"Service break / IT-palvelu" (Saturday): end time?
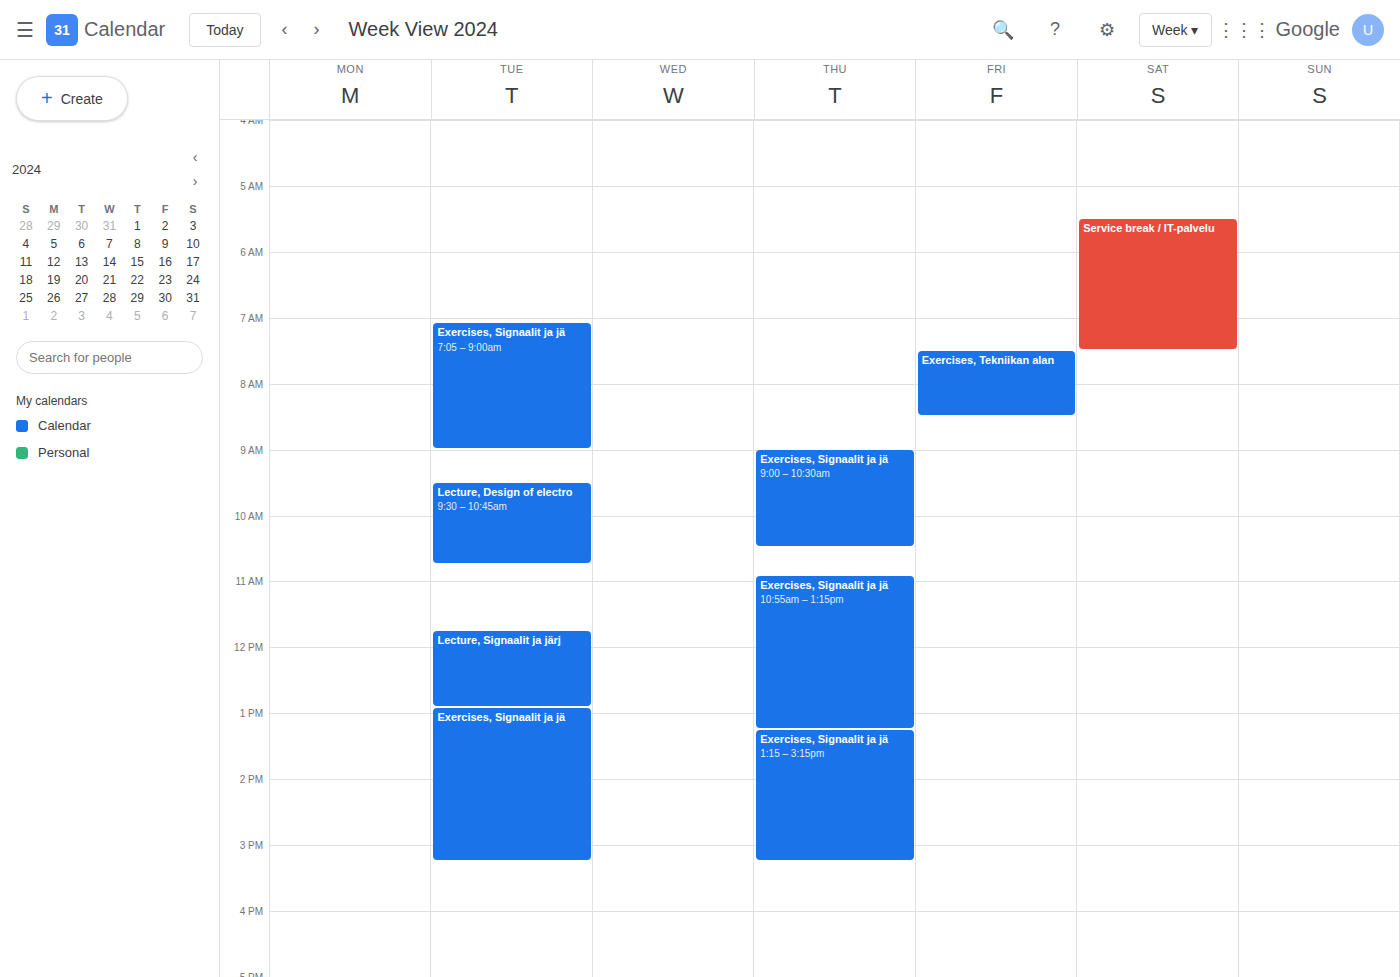
7:30 AM